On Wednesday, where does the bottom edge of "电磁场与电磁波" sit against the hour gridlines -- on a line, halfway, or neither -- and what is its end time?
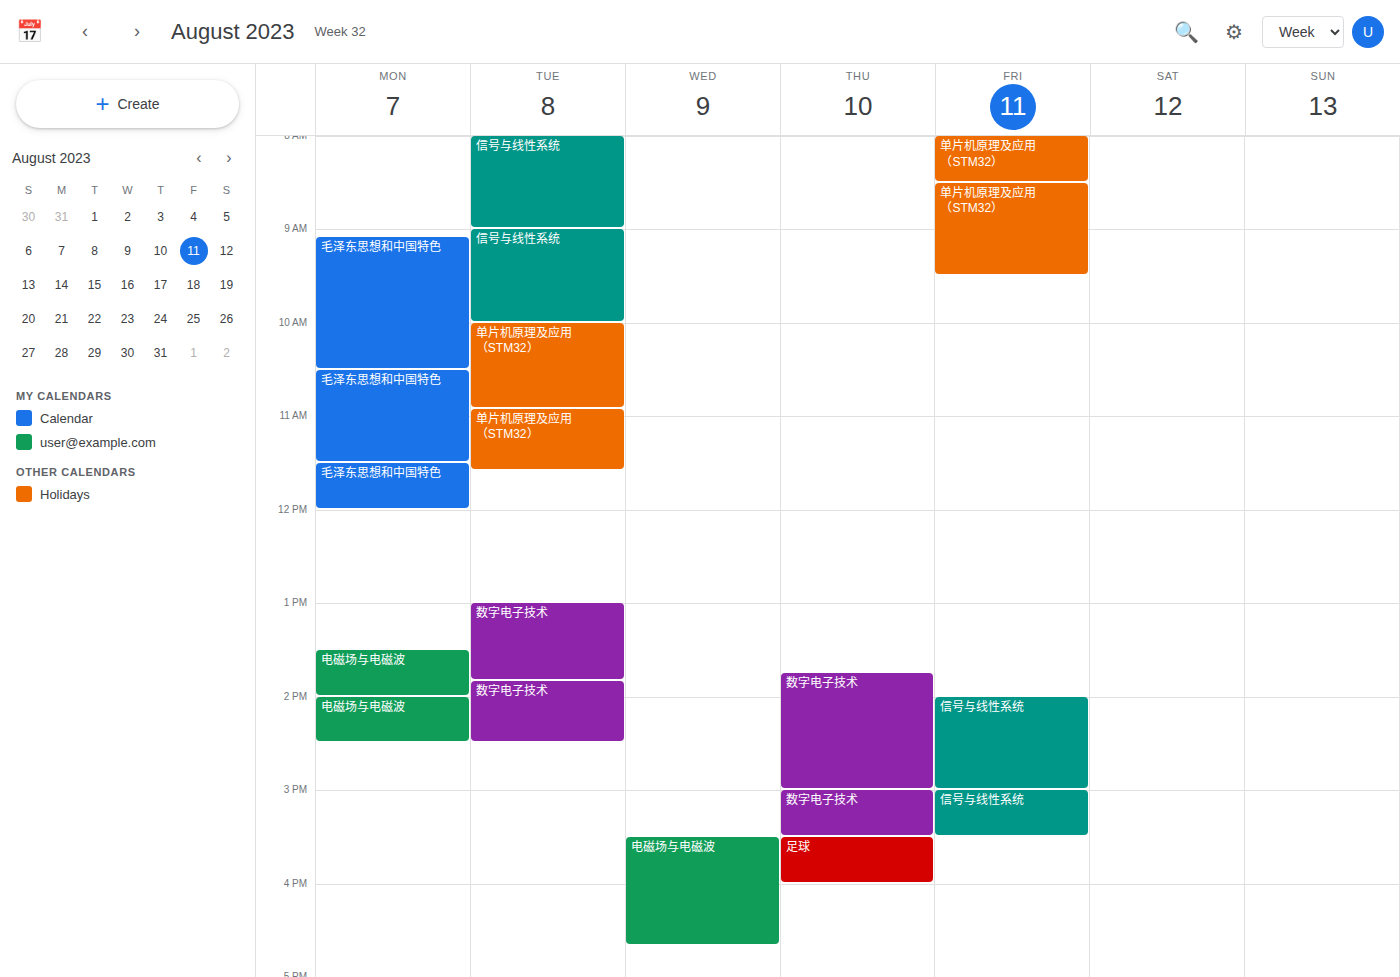
4:40 PM -- neither: 40 minutes below the 4 PM line and 20 minutes above the 5 PM line.